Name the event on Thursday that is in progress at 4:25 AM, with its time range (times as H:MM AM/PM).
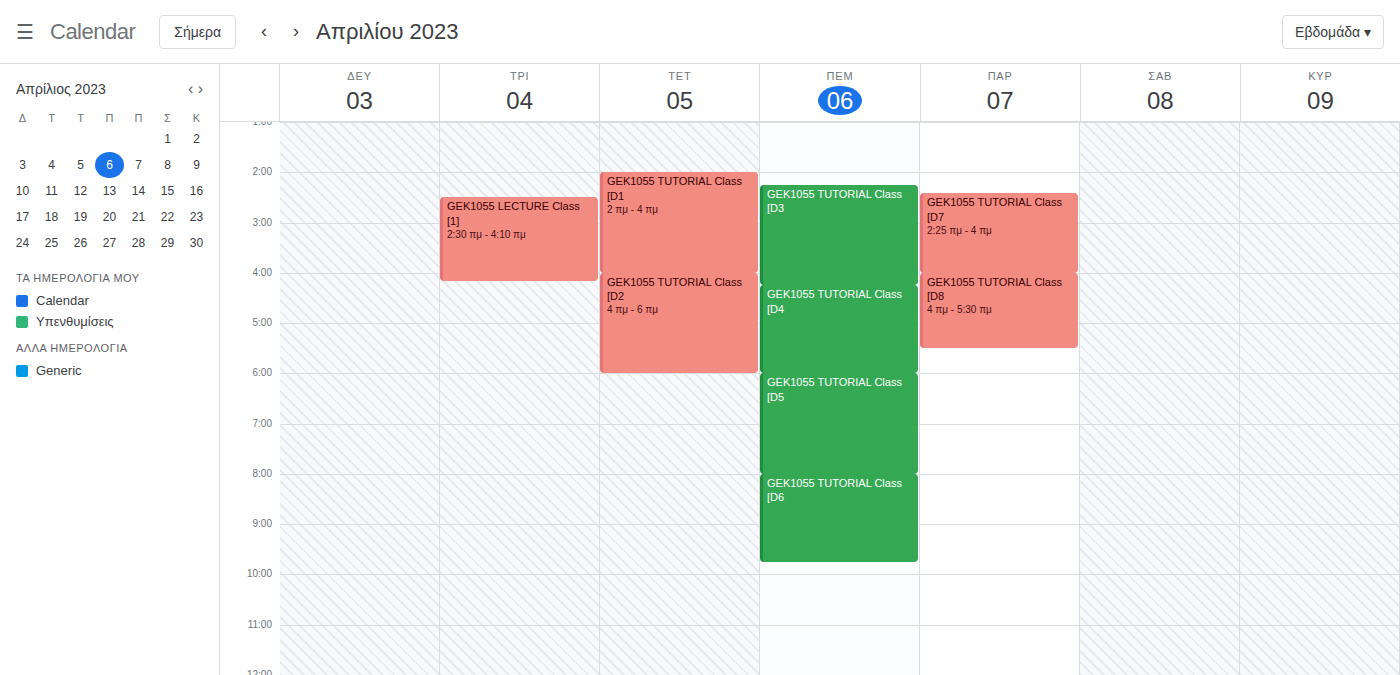
"GEK1055 TUTORIAL Class [D4", 4:15 AM to 6:00 AM